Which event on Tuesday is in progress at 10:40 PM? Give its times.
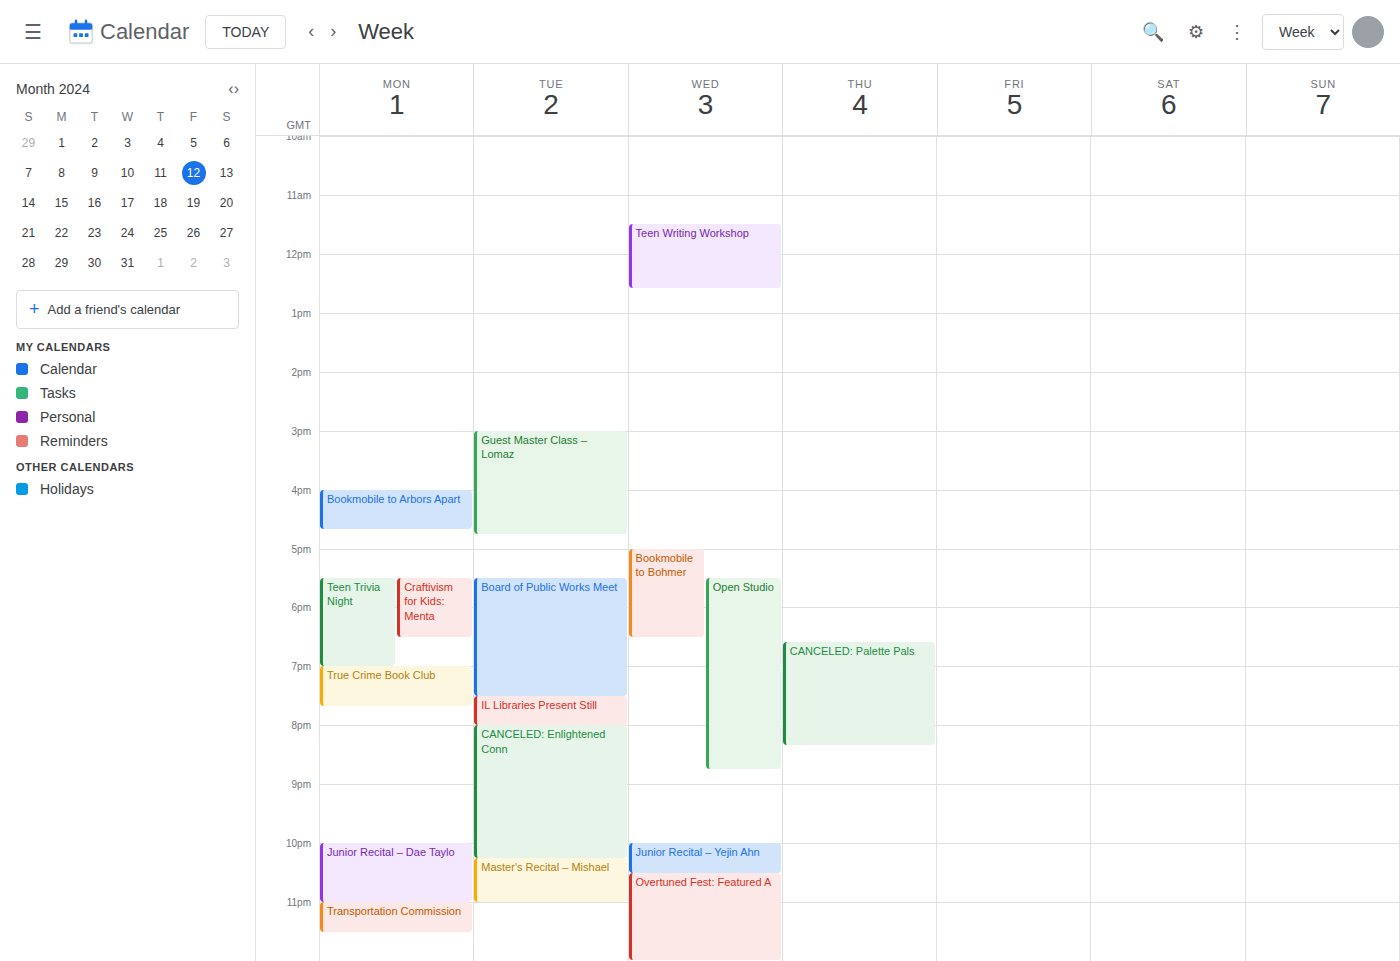
"Master's Recital – Mishael", 10:15 PM to 11:00 PM